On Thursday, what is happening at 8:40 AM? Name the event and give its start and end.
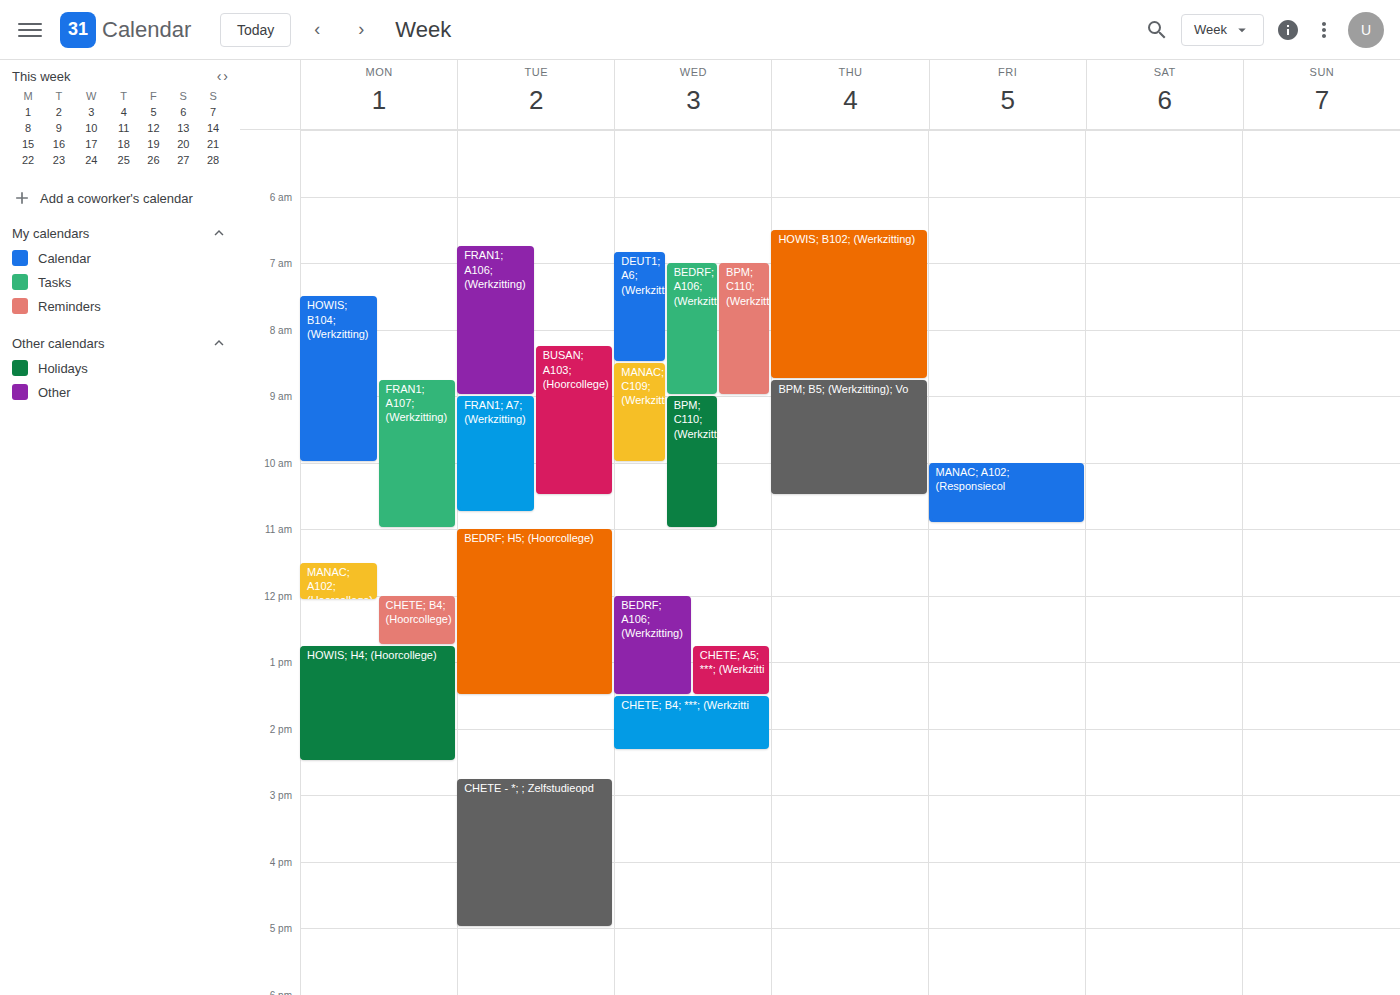
"HOWIS; B102; (Werkzitting)", 6:30 AM to 8:45 AM